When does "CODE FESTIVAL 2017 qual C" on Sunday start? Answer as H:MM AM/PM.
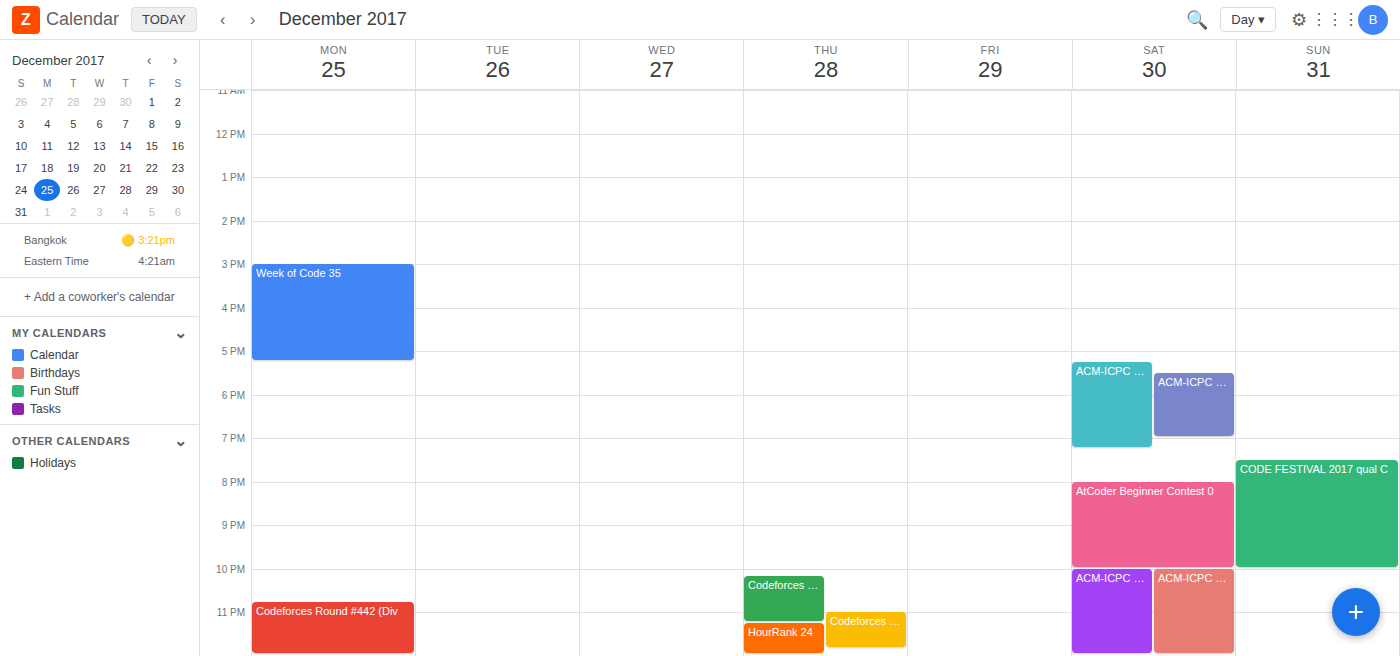
7:30 PM